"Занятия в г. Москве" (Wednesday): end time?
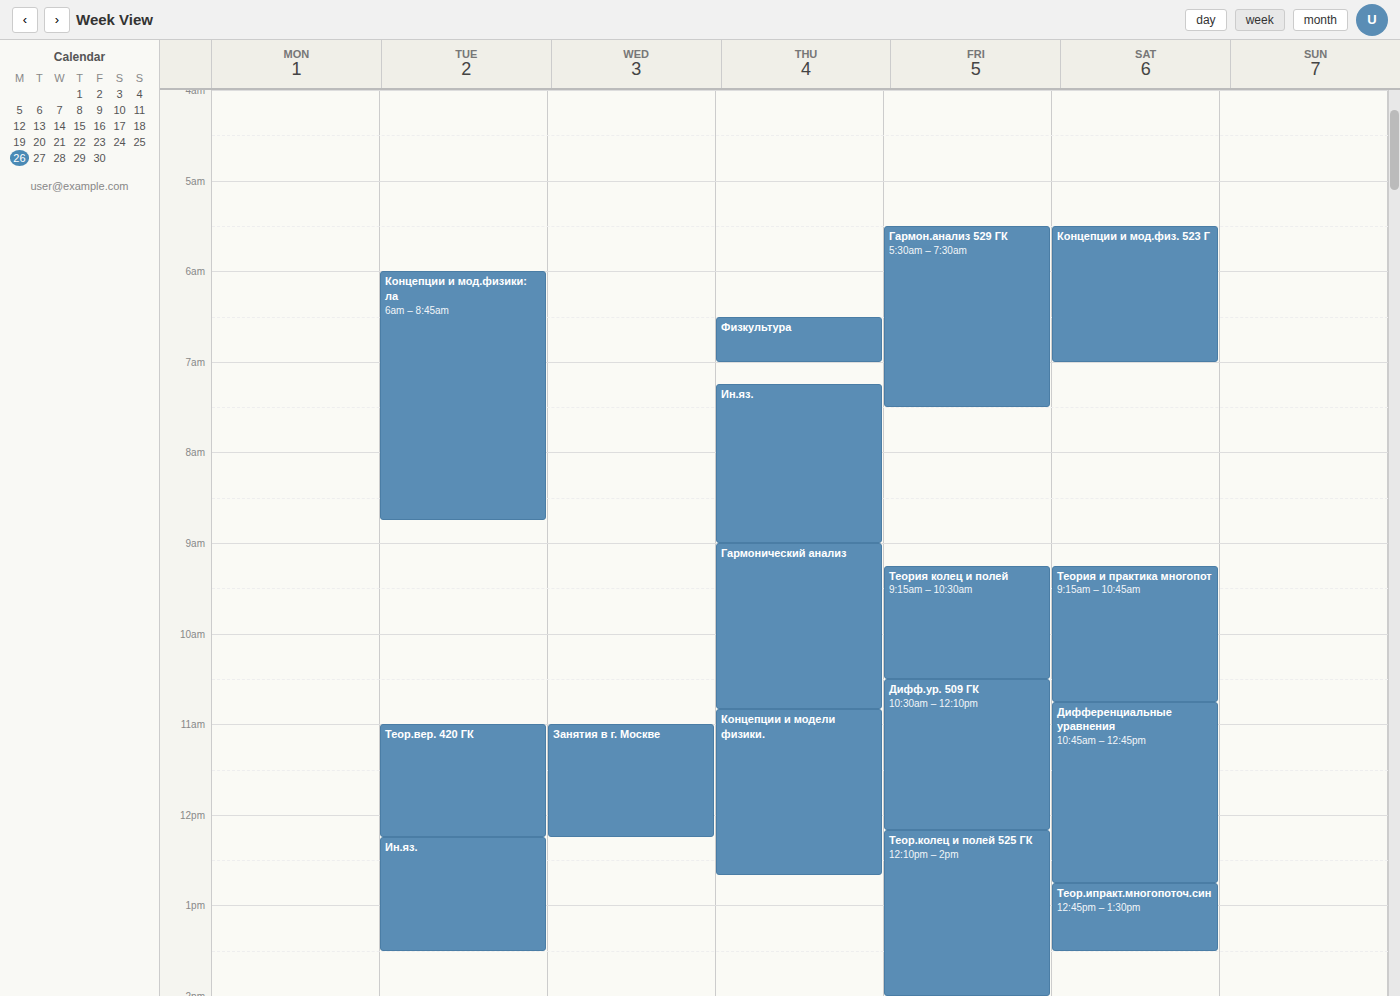
12:15 PM